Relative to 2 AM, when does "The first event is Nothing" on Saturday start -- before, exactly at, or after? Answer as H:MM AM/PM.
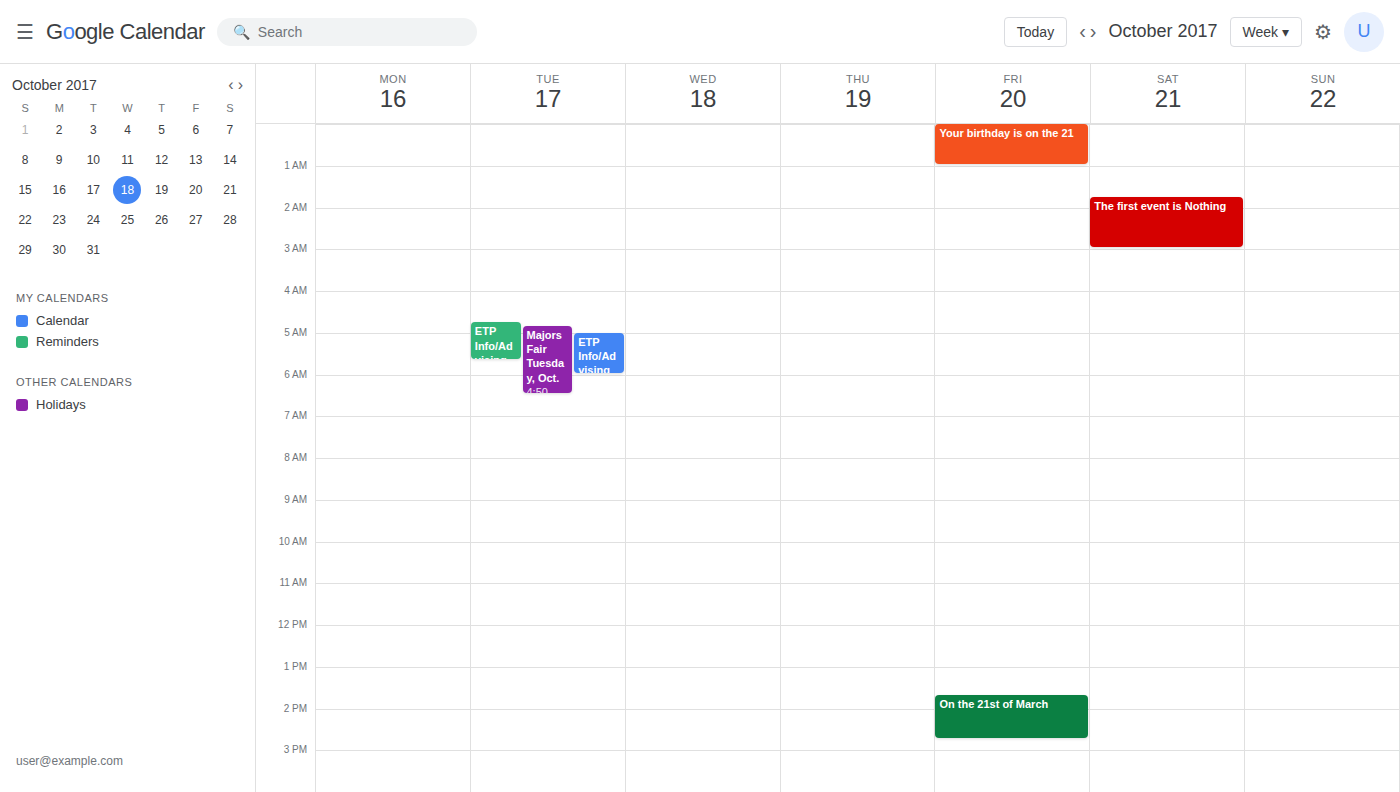
1:45 AM -- before 2 AM, 15 minutes above the 2 AM line.